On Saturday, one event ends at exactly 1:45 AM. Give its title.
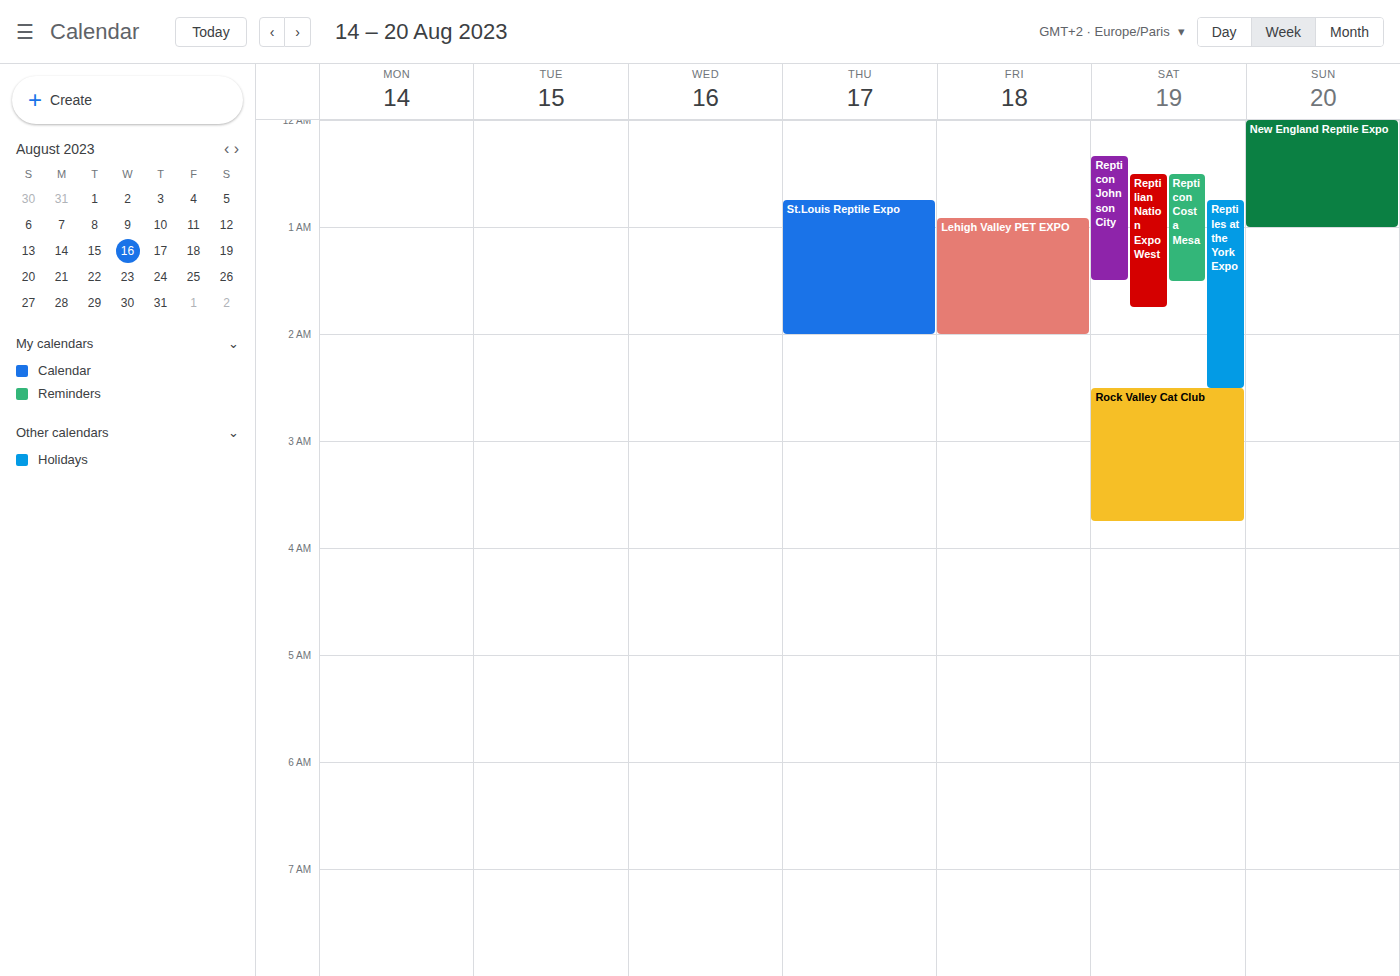
"Reptilian Nation Expo West"